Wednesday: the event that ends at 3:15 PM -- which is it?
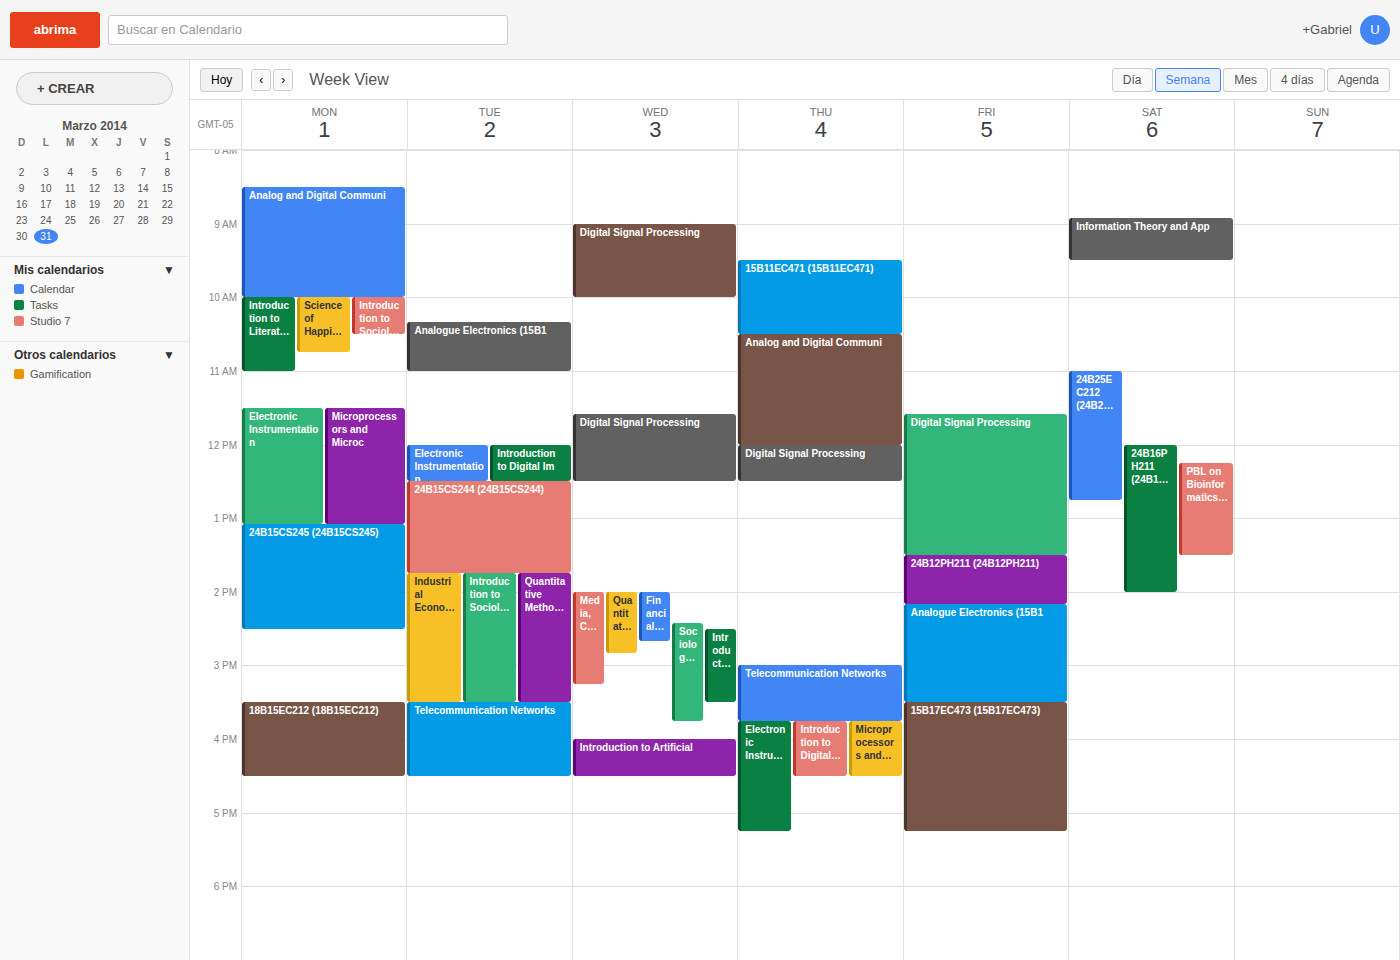
"Media, Culture and Society"